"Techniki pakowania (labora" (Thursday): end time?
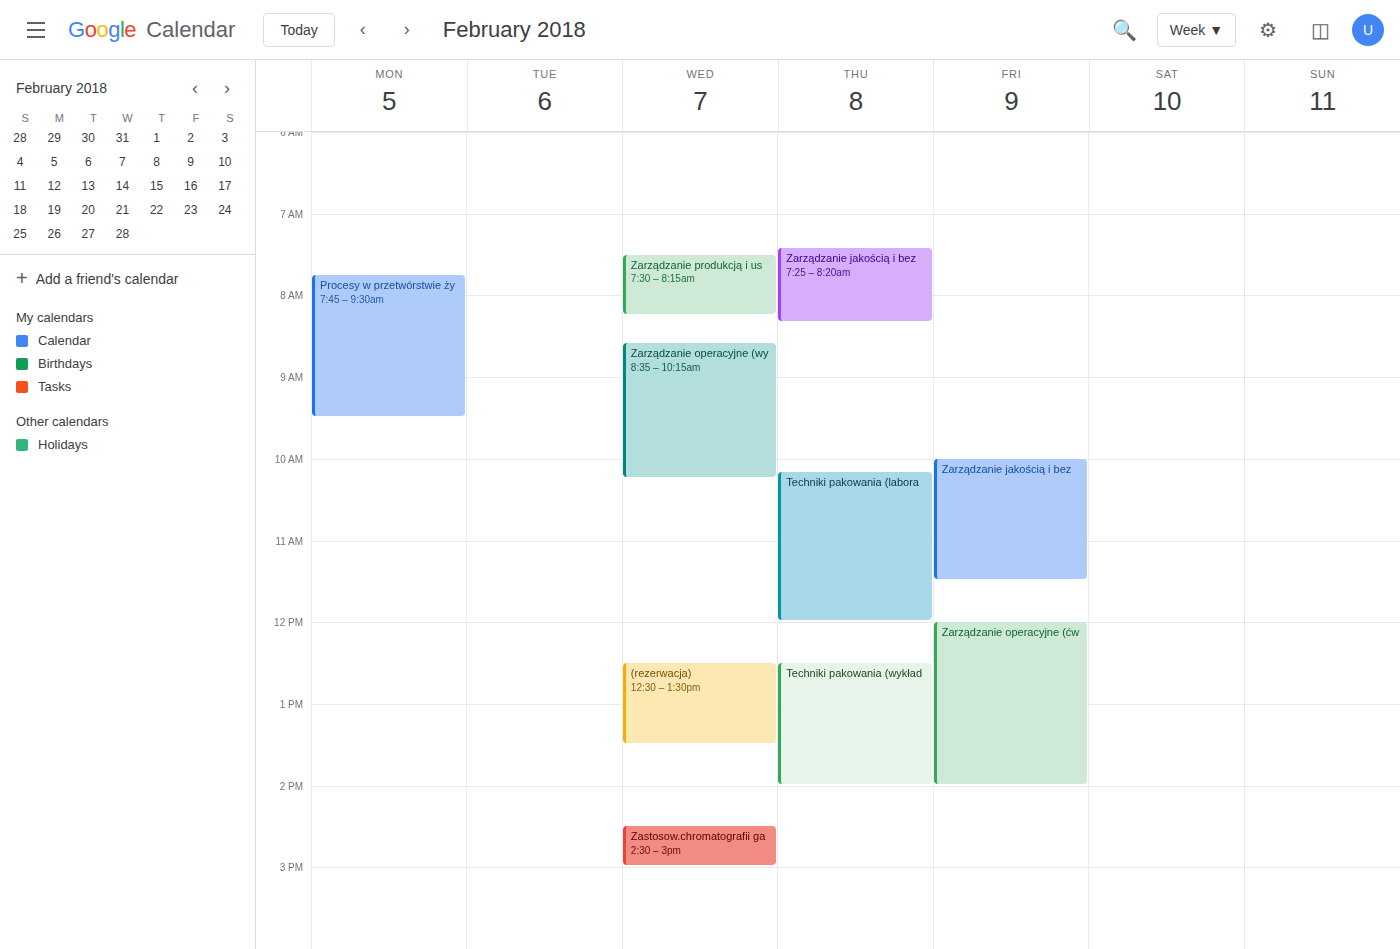
12:00 PM